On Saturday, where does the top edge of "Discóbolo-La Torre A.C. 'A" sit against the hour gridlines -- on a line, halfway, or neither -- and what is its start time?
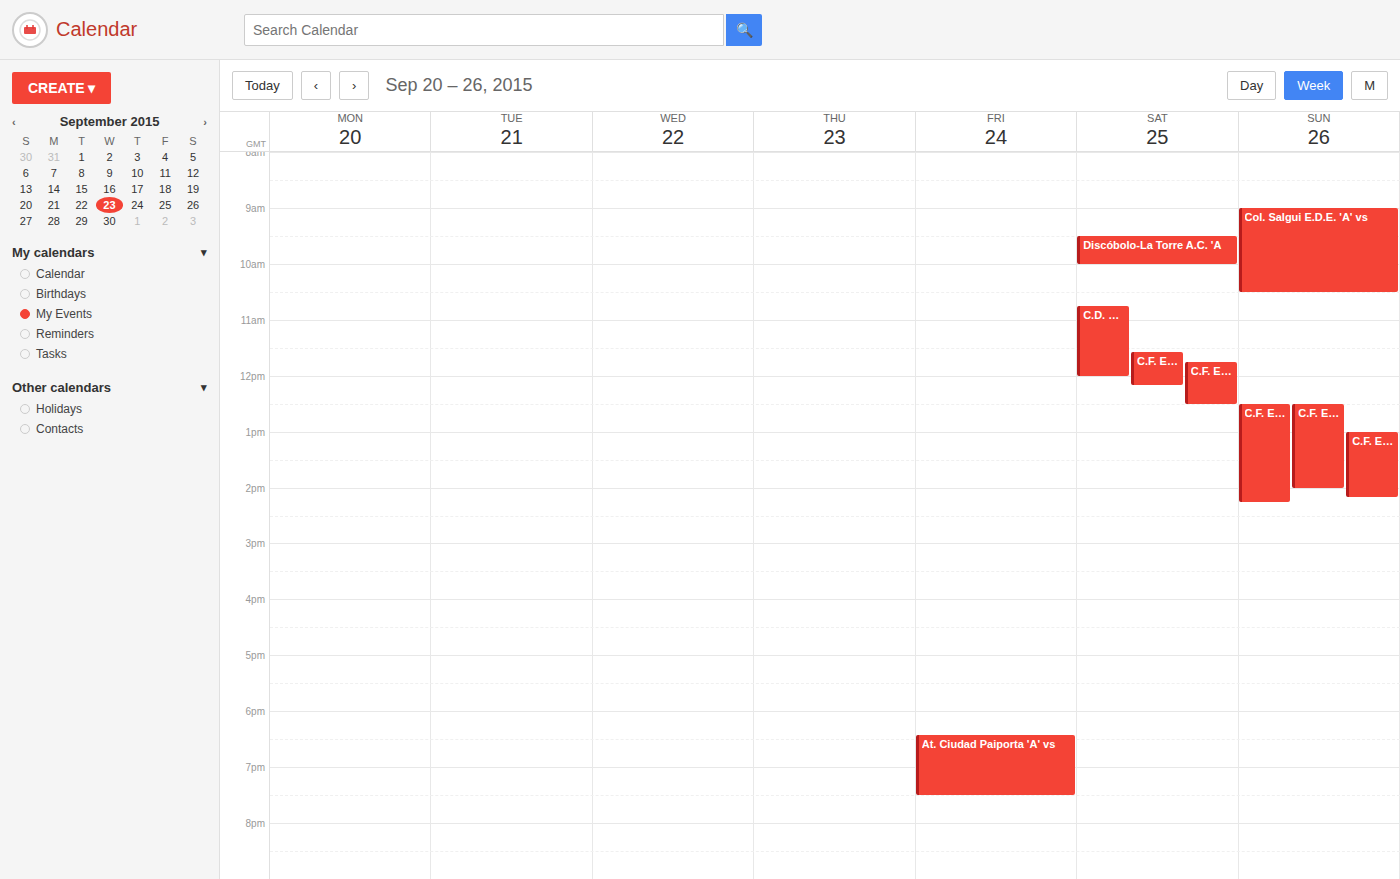
9:30 AM -- halfway between the 9 AM and 10 AM lines.